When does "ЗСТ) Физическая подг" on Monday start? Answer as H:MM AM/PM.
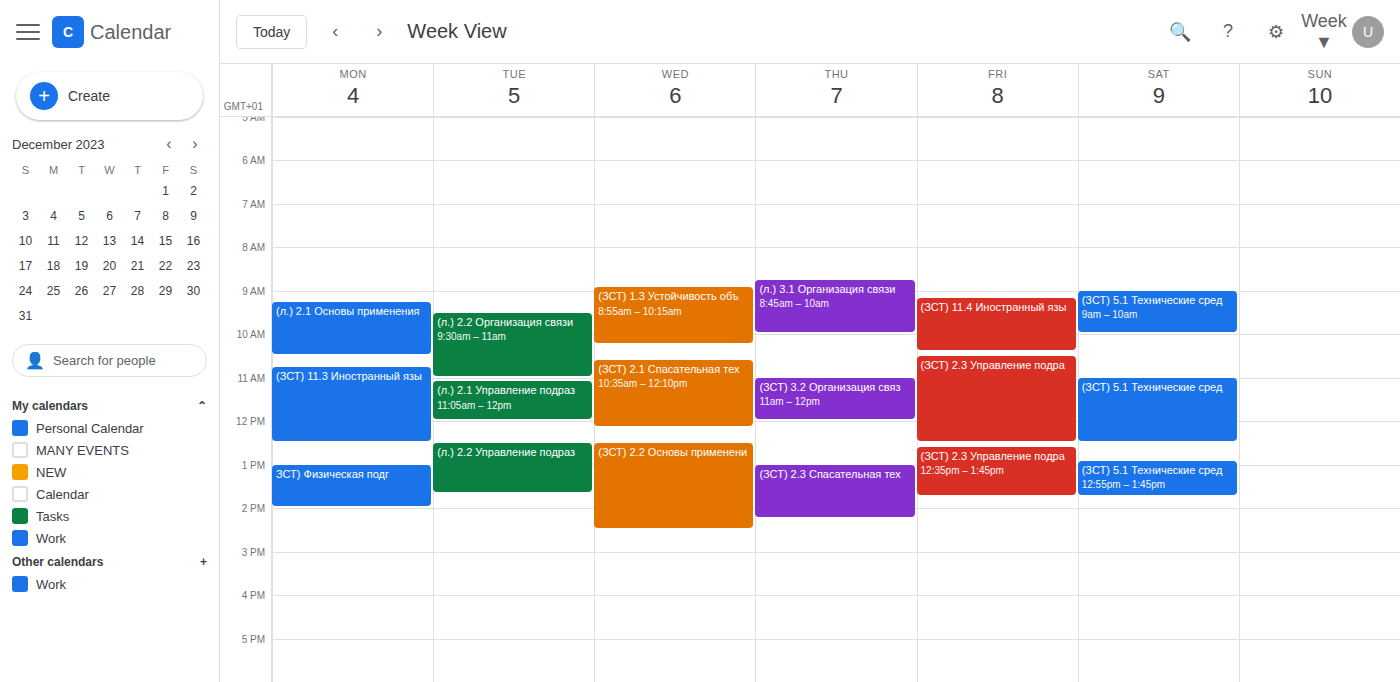
1:00 PM